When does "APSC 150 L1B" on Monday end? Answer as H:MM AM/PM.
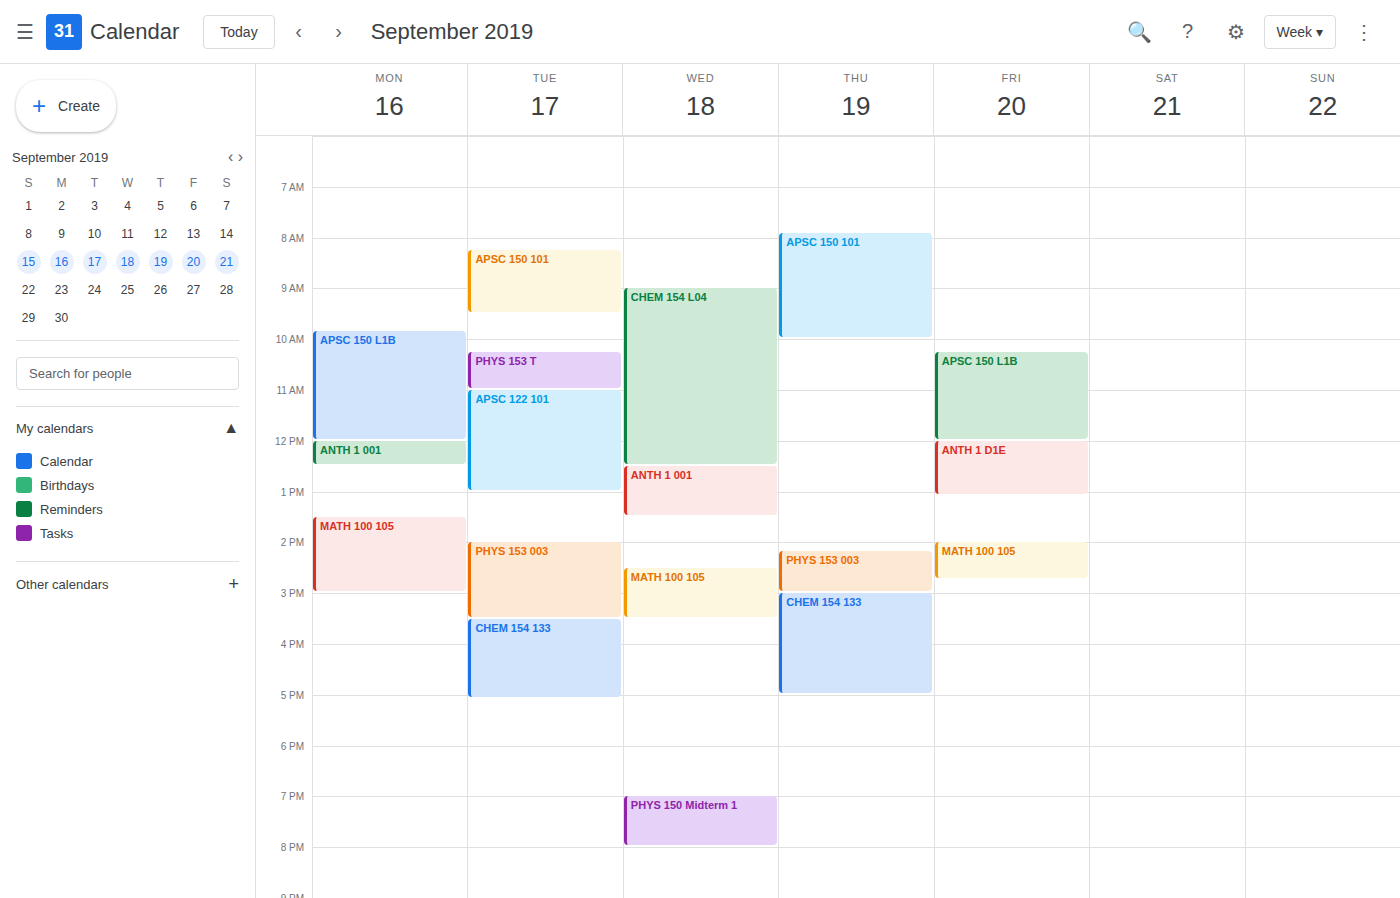
12:00 PM